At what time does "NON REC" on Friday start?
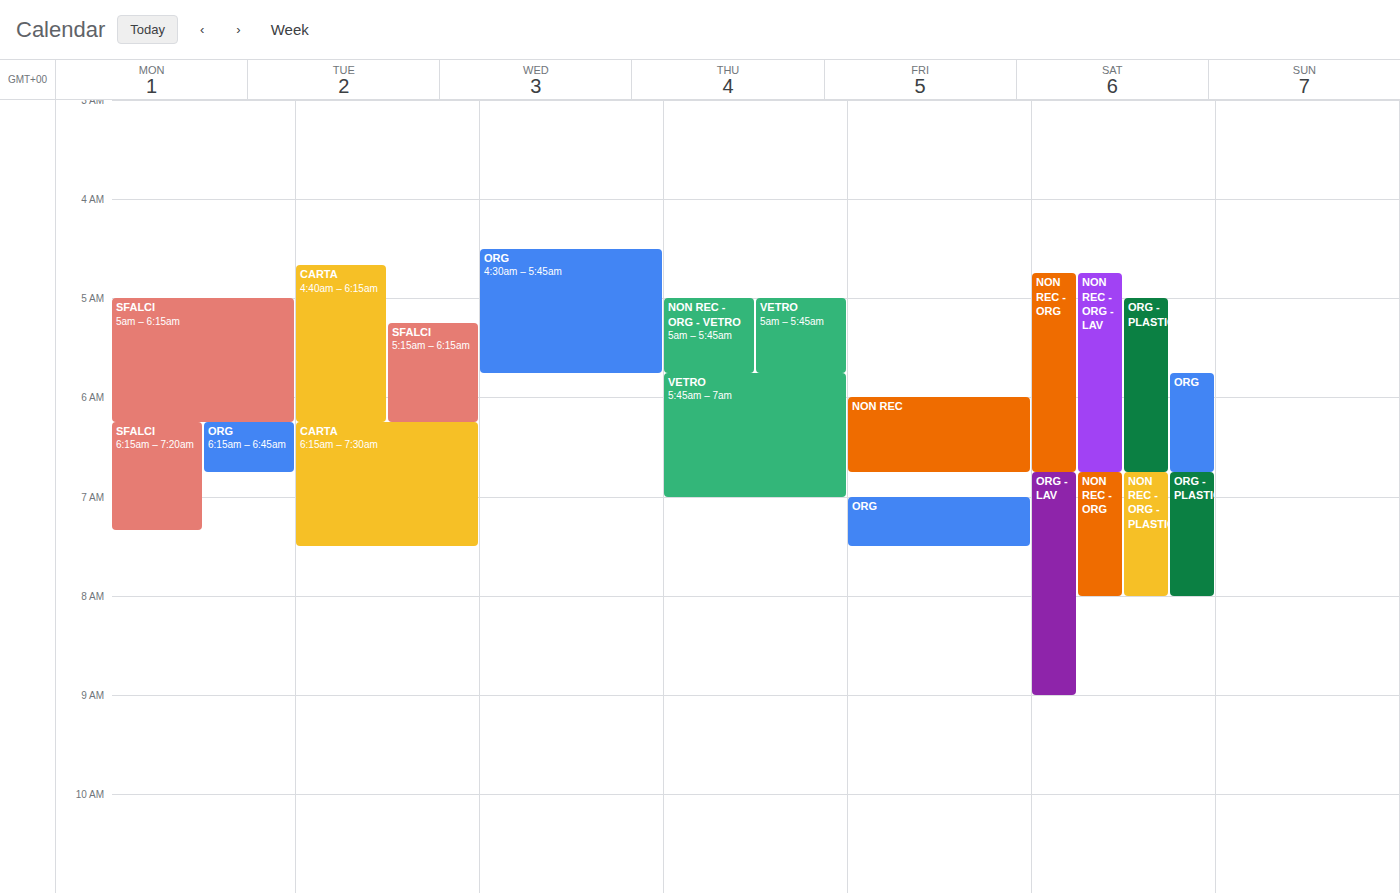
6:00 AM